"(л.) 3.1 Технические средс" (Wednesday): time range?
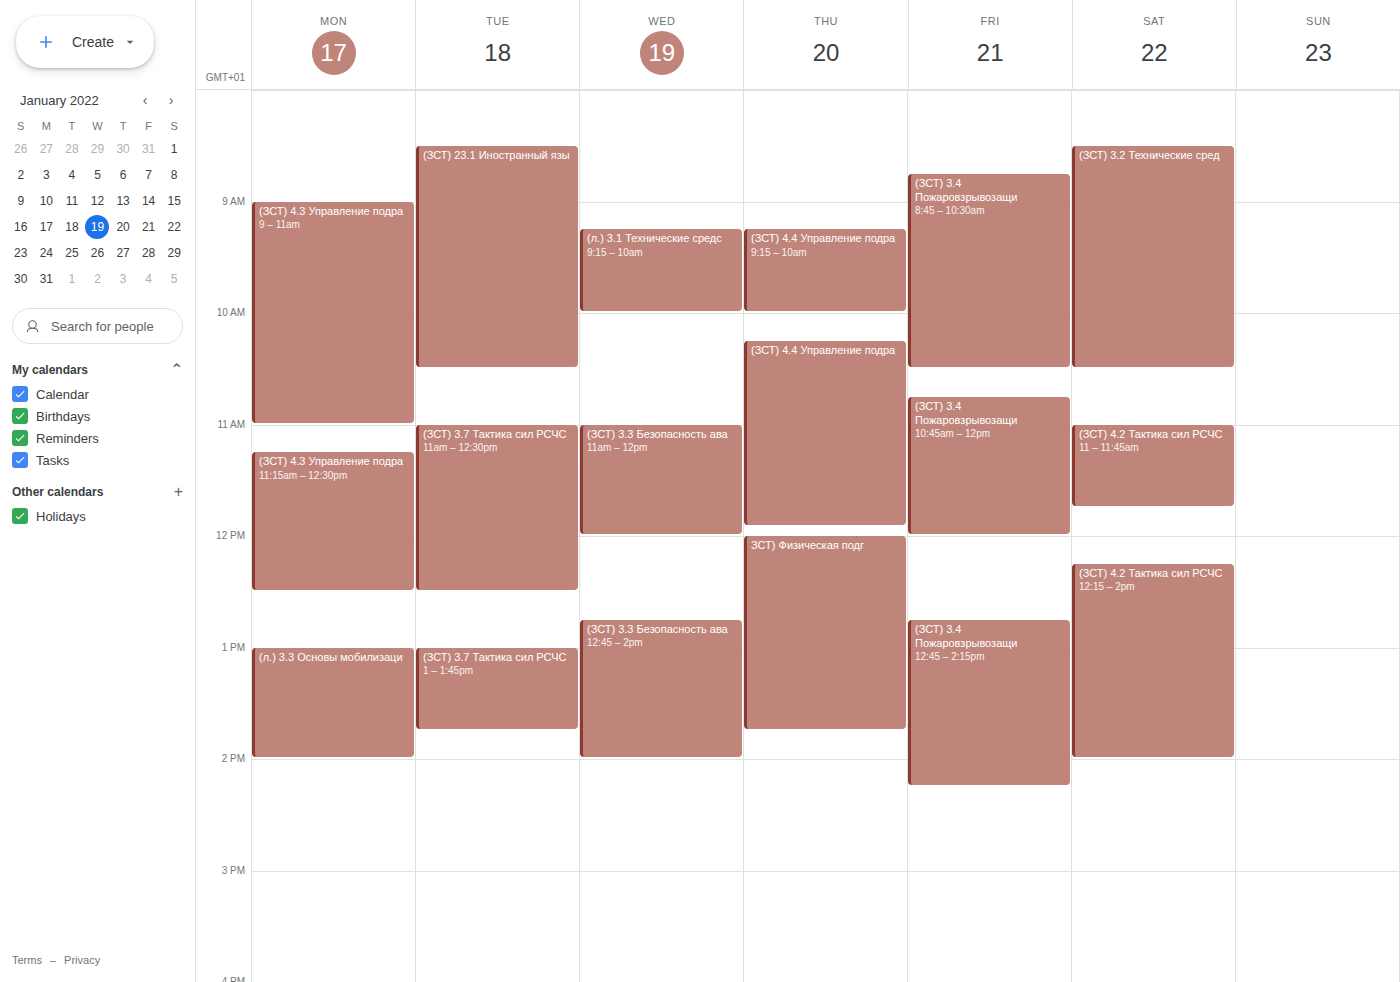
9:15 AM to 10:00 AM